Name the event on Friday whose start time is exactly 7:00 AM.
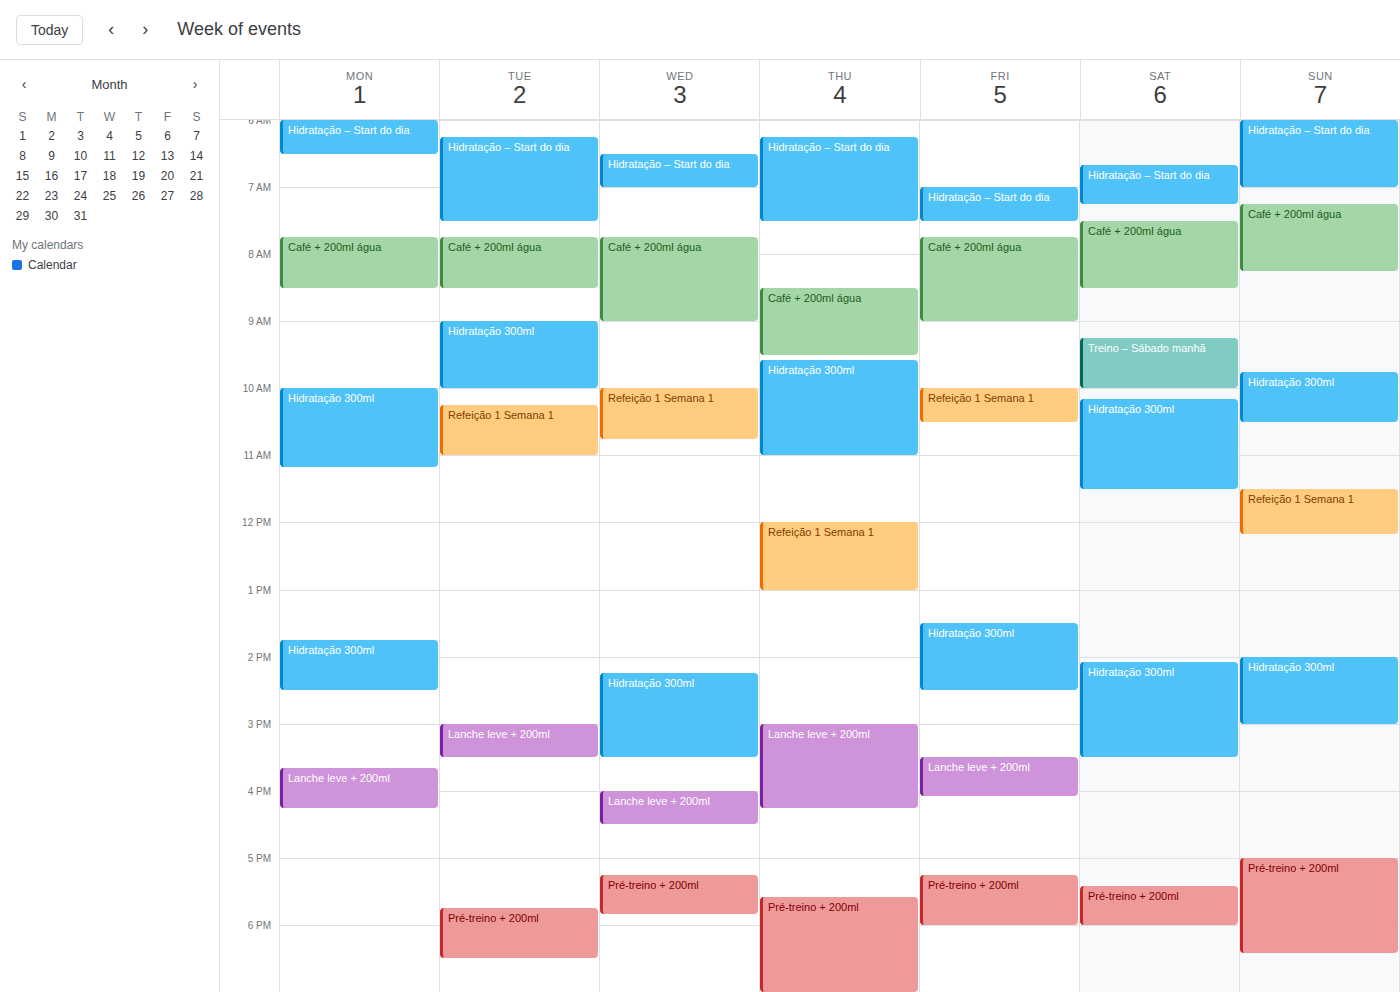
"Hidratação – Start do dia"